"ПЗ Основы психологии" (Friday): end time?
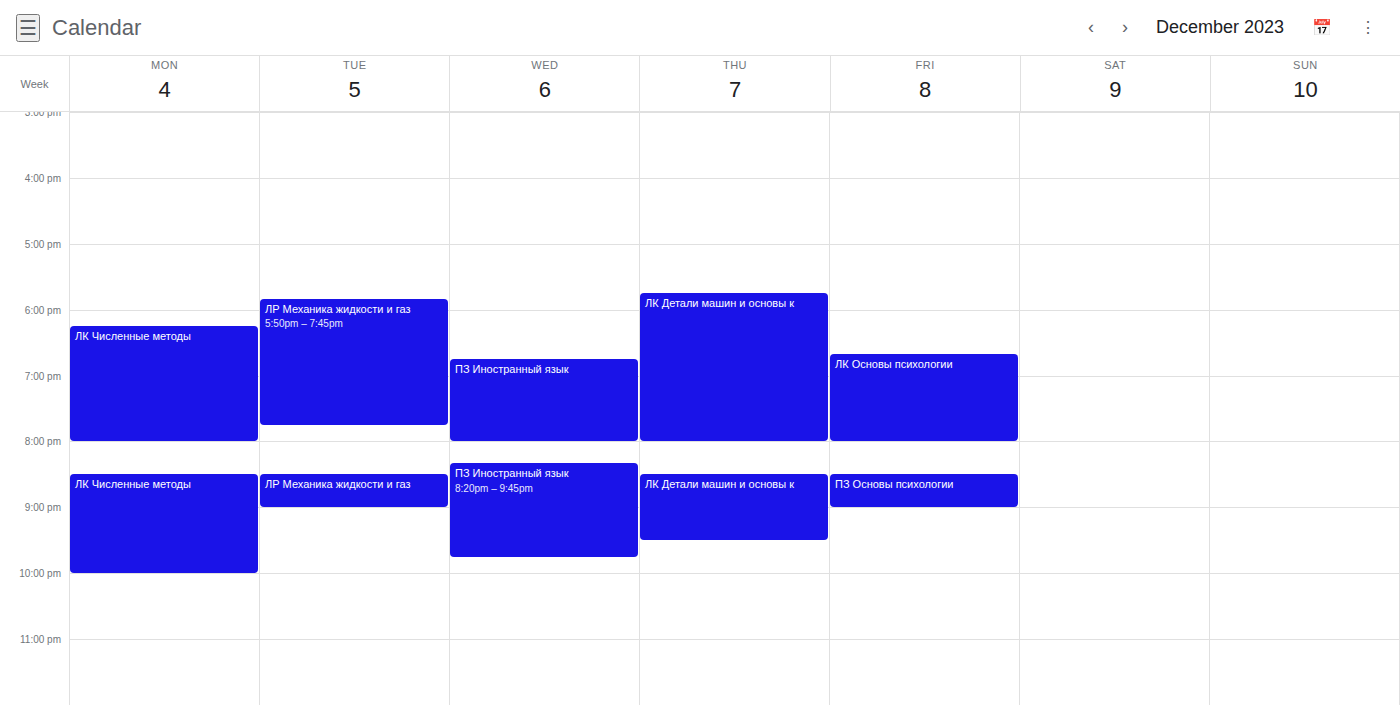
9:00 PM